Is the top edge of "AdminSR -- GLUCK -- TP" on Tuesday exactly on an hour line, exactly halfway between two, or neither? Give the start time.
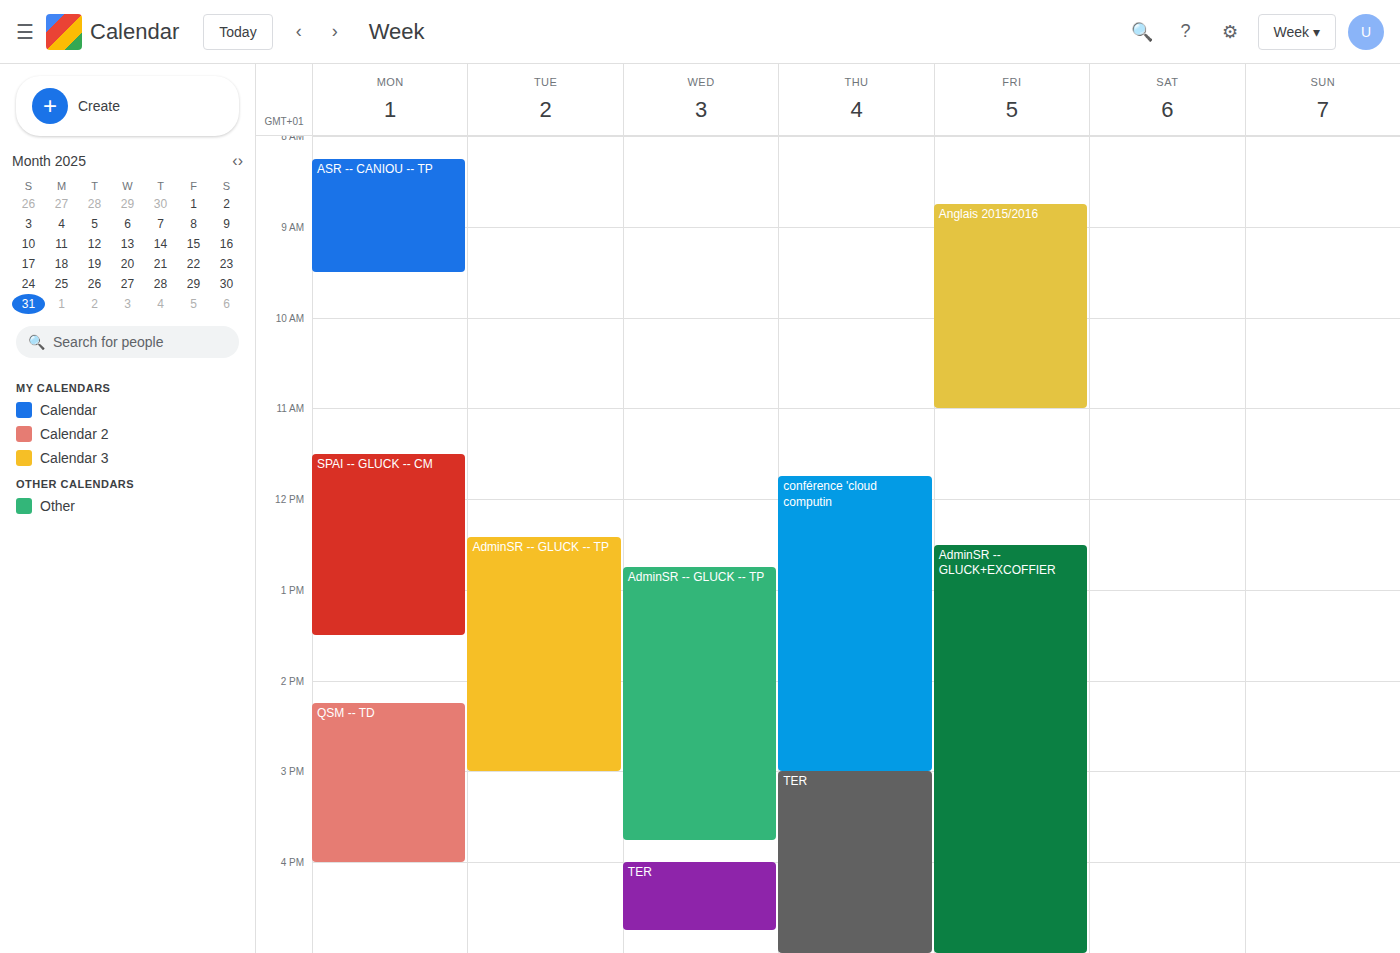
12:25 PM -- neither: 25 minutes below the 12 PM line and 35 minutes above the 1 PM line.